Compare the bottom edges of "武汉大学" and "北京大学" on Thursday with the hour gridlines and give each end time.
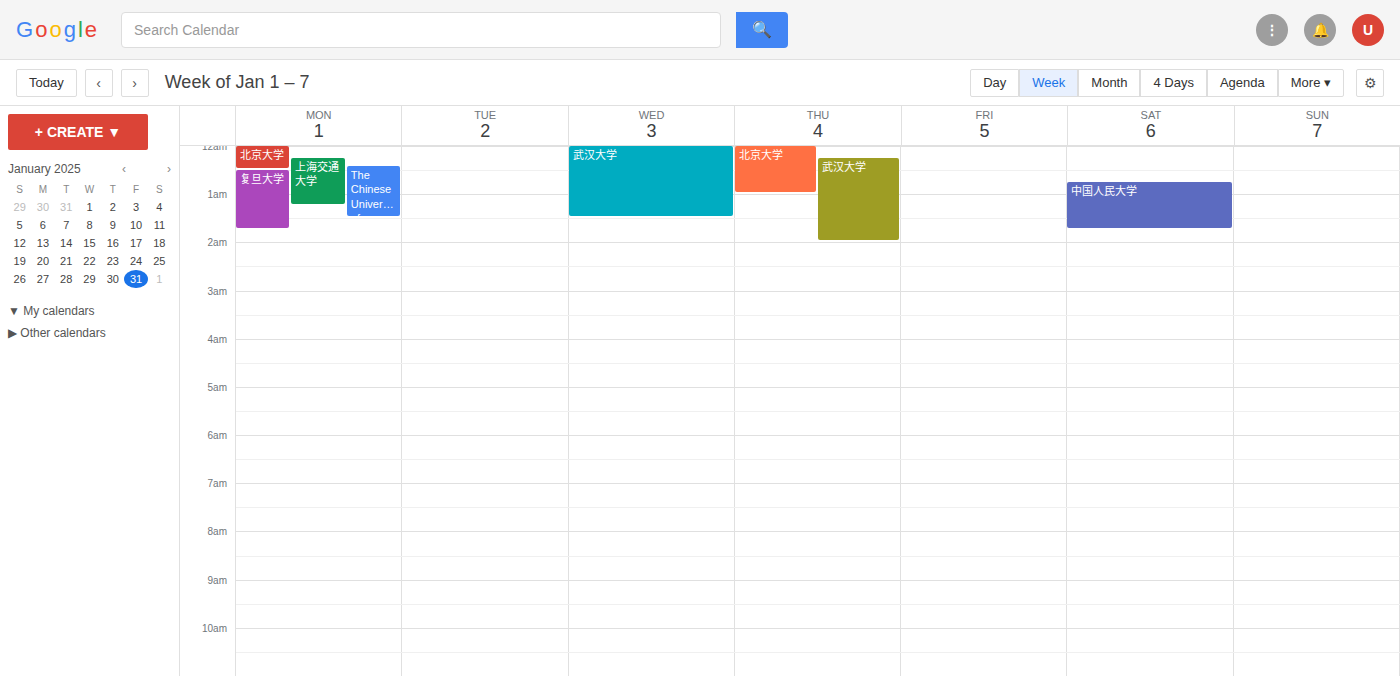
"武汉大学": 2:00 AM, exactly on the 2 AM line. "北京大学": 1:00 AM, exactly on the 1 AM line.